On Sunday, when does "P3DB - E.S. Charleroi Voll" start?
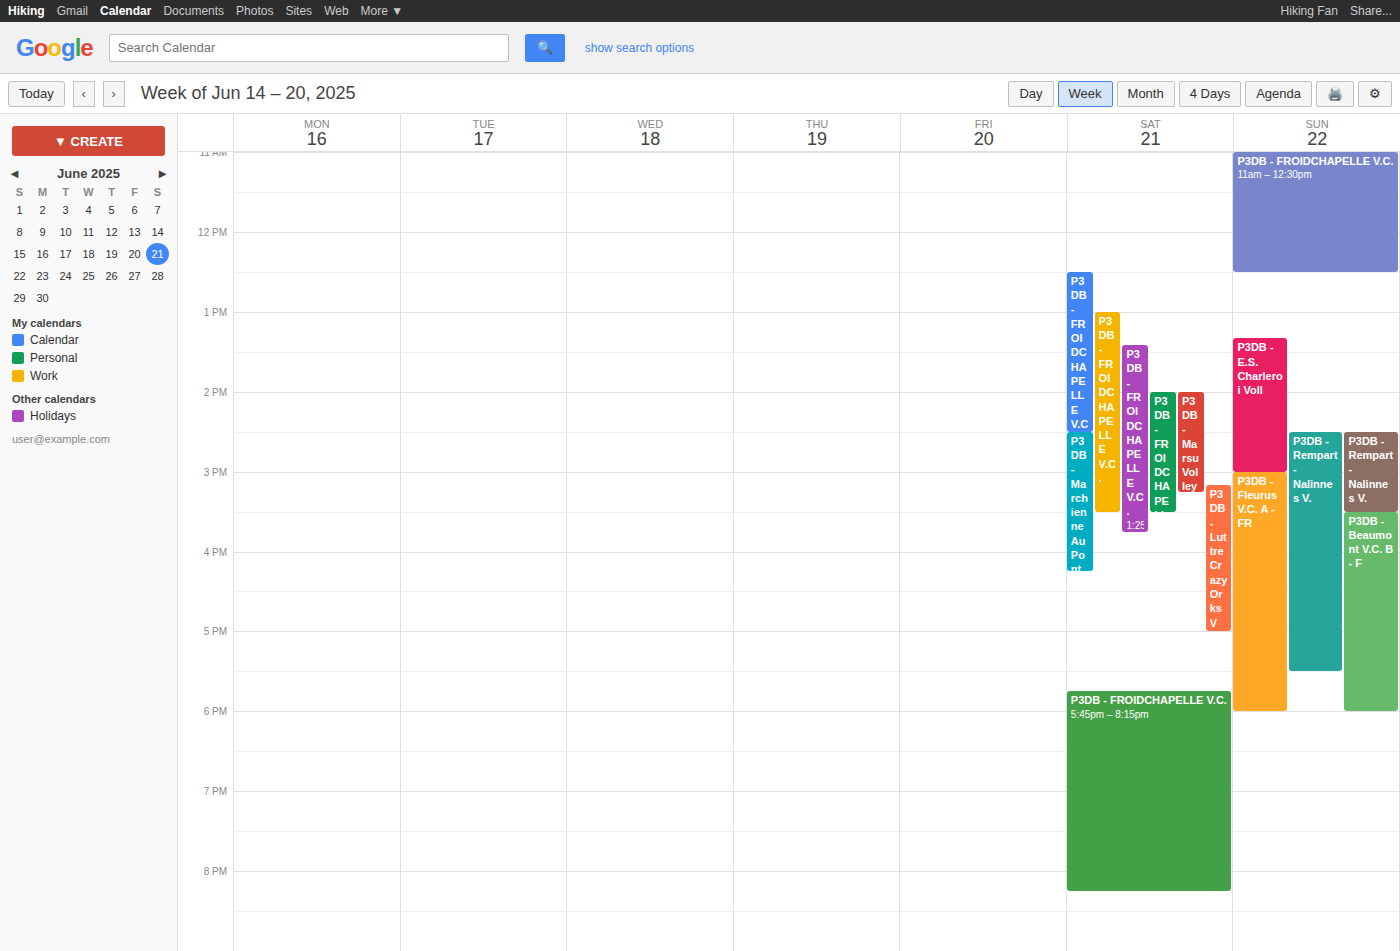
1:20 PM